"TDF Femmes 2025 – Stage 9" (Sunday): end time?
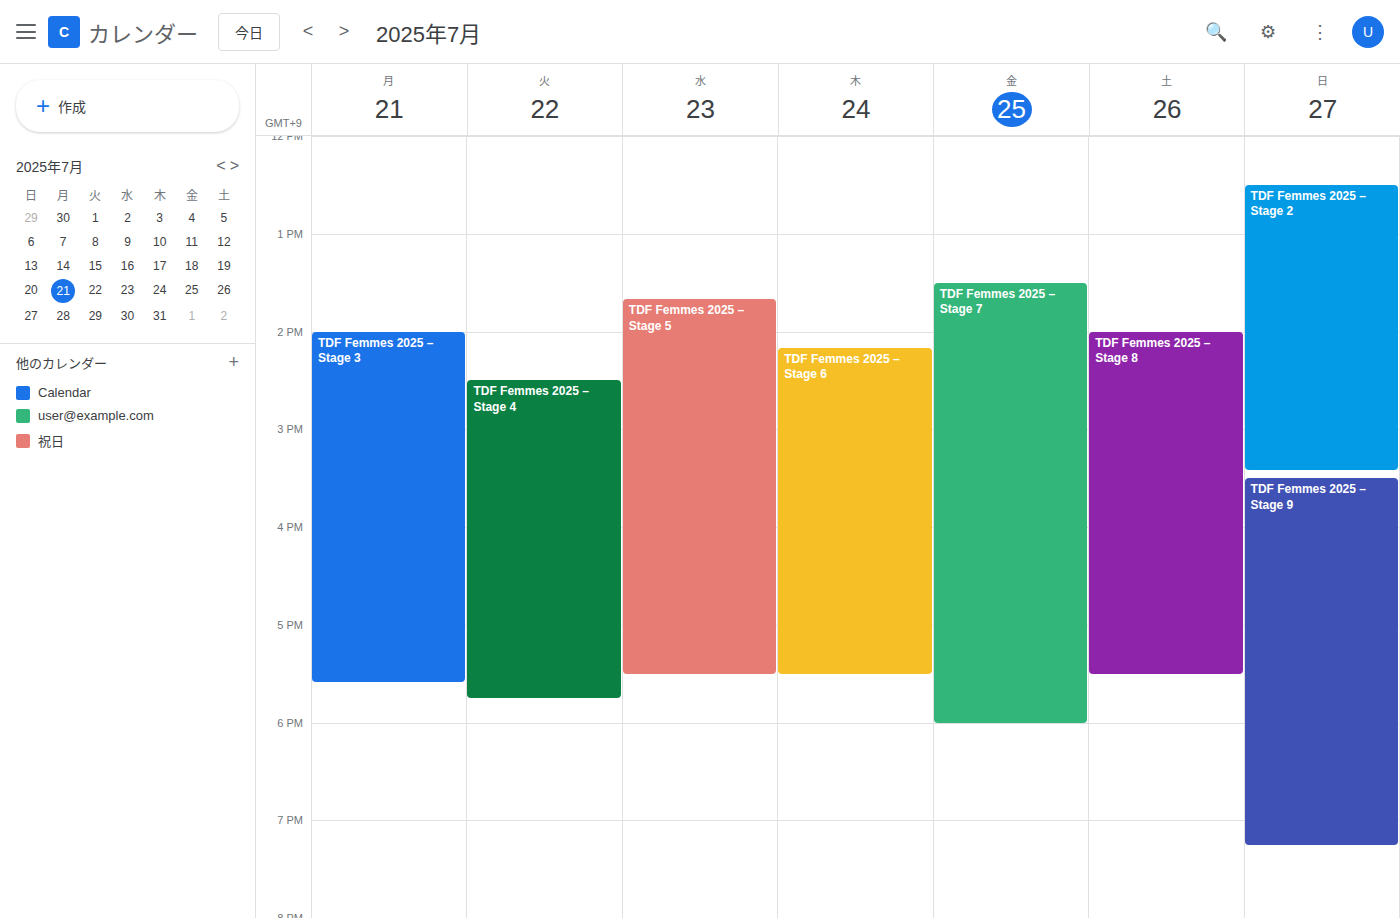
7:15 PM